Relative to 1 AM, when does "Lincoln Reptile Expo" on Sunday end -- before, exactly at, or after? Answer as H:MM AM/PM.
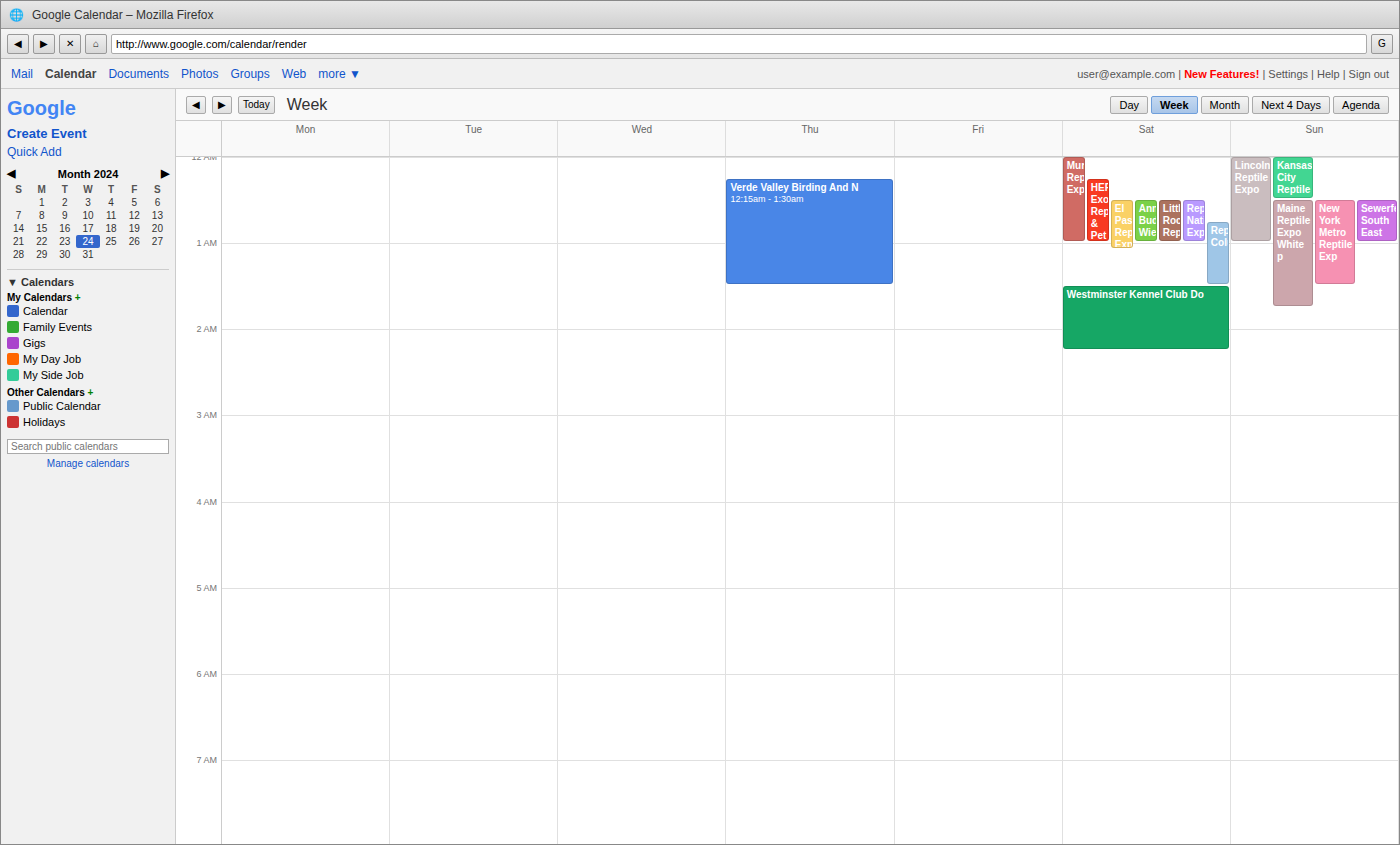
1:00 AM -- exactly at 1 AM, on the 1 AM line.